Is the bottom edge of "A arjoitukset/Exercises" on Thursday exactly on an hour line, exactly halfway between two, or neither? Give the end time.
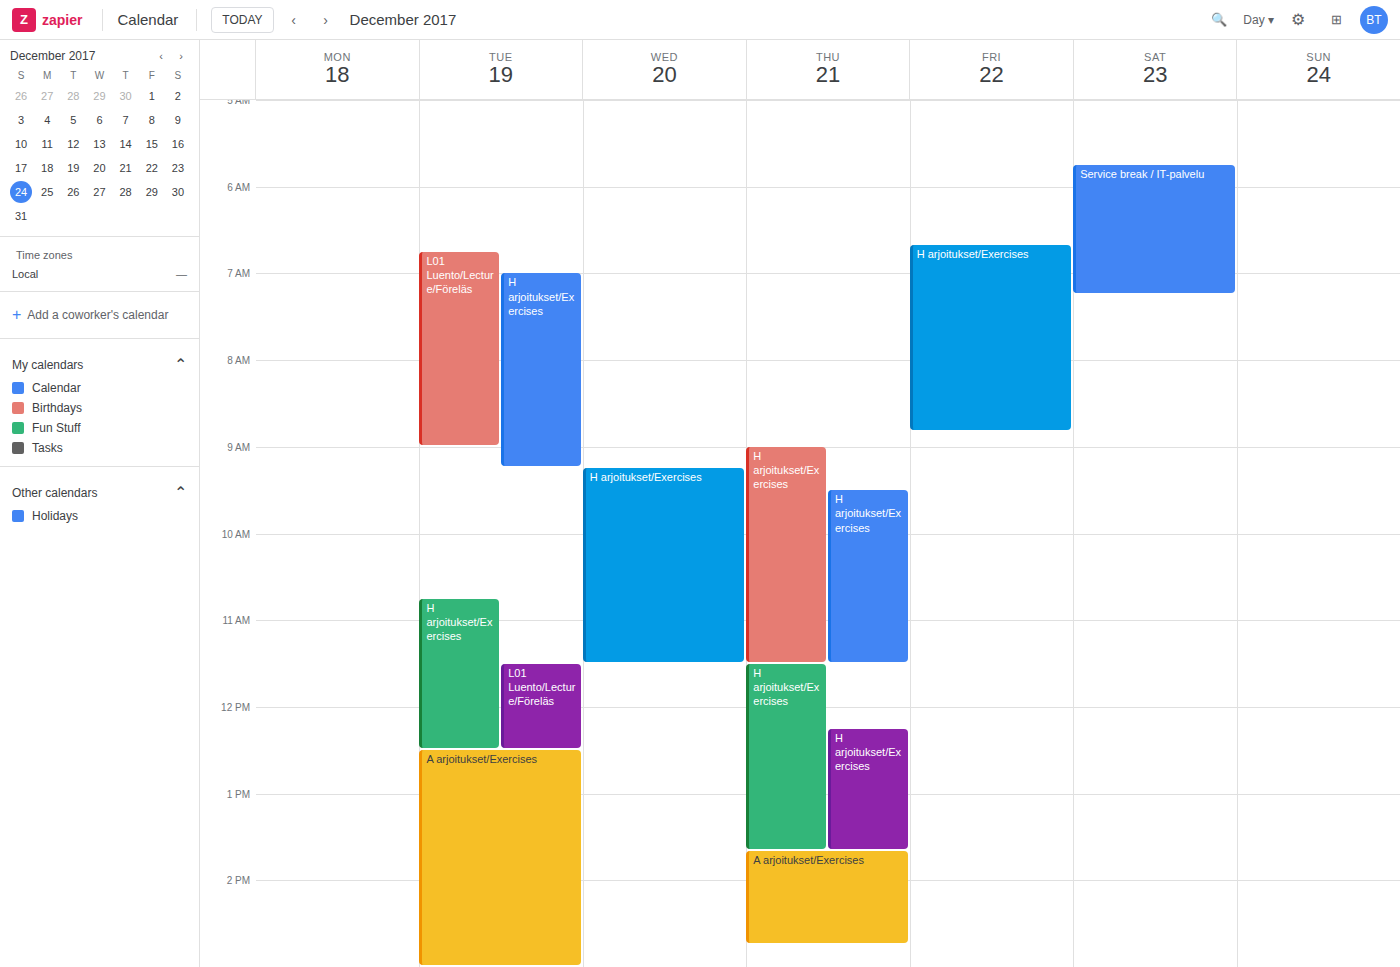
2:45 PM -- neither: three quarters of the way from the 2 PM line to the 3 PM line.